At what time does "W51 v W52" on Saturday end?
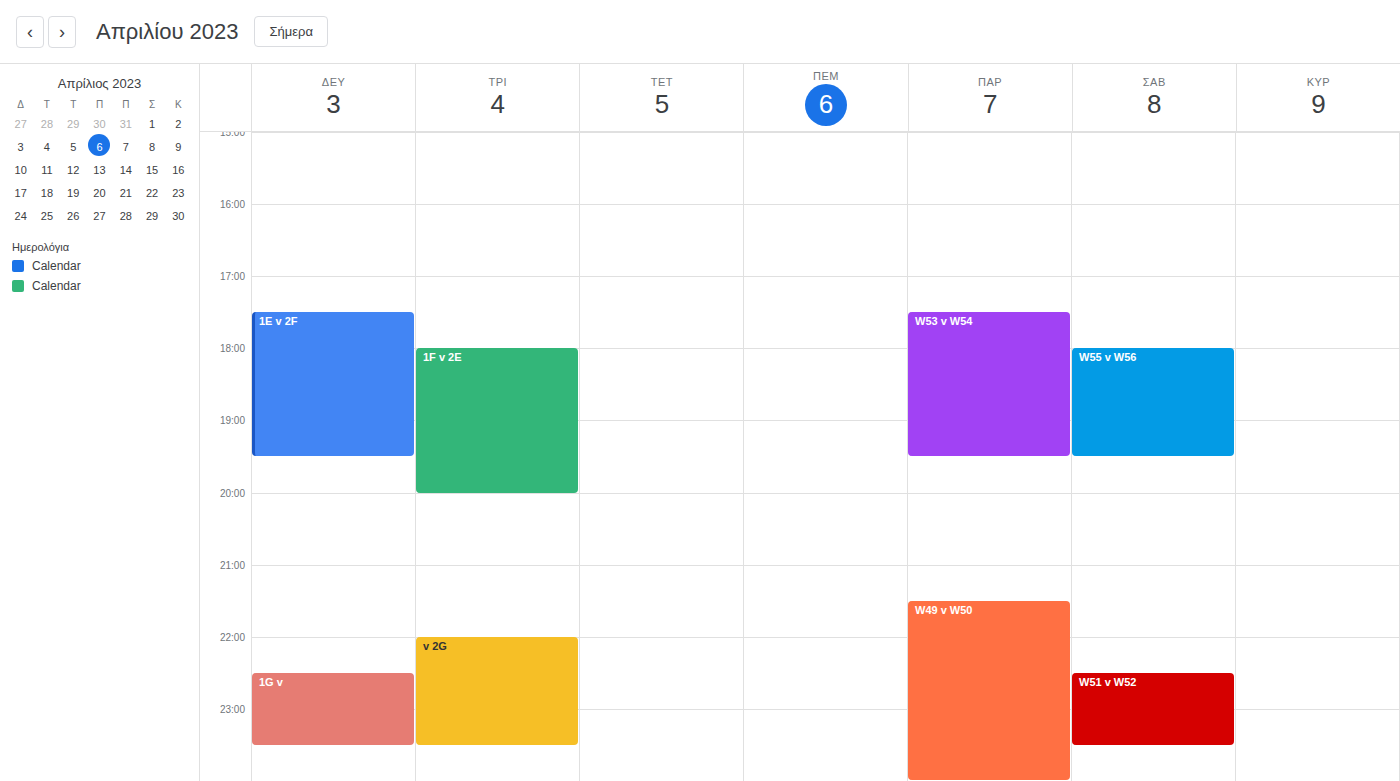
11:30 PM